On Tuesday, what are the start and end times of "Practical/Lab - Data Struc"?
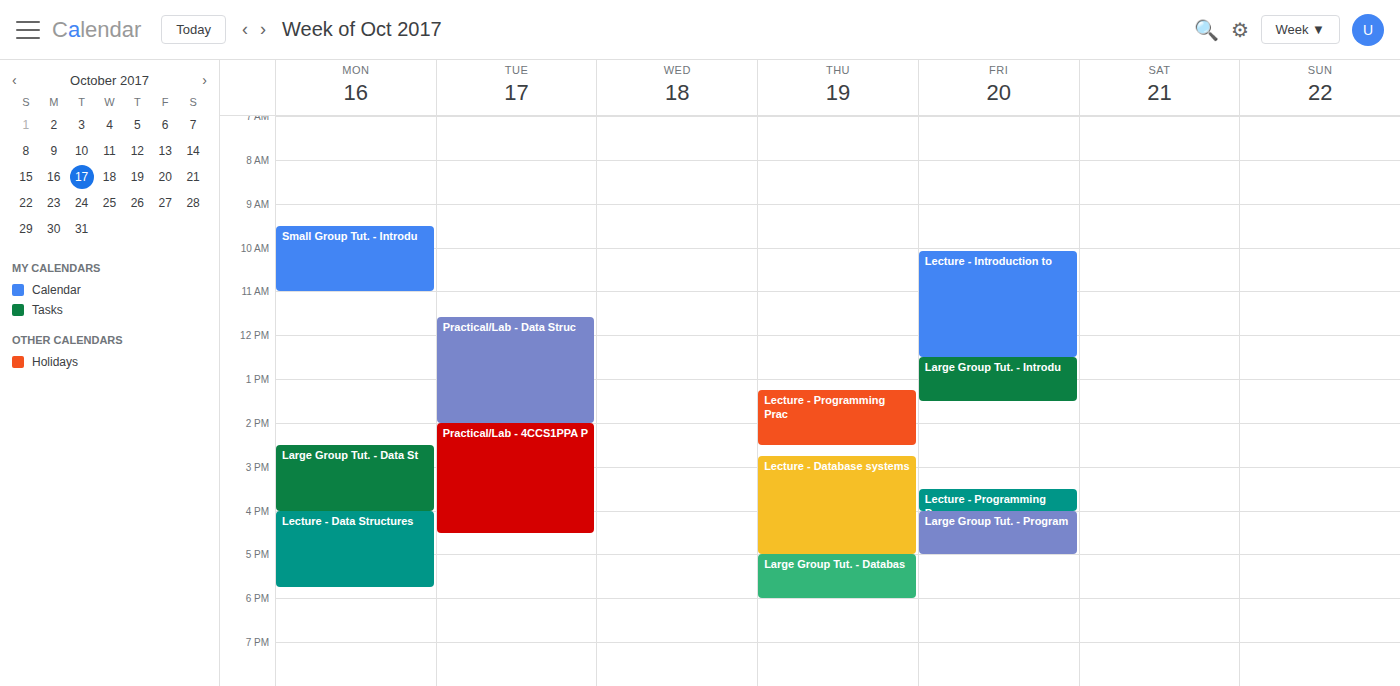
11:35 AM to 2:00 PM